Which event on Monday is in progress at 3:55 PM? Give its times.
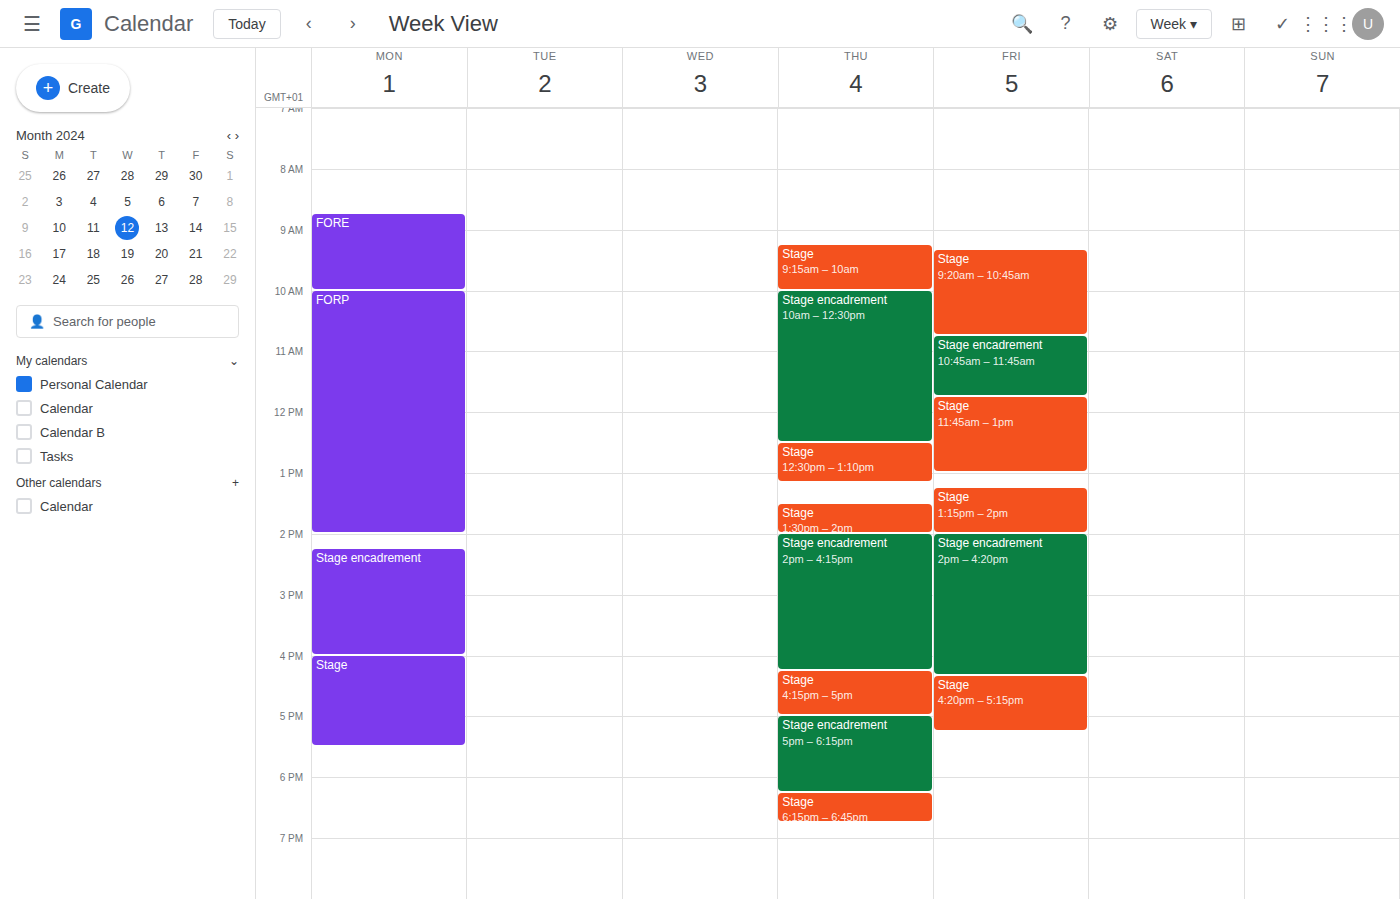
"Stage encadrement", 2:15 PM to 4:00 PM